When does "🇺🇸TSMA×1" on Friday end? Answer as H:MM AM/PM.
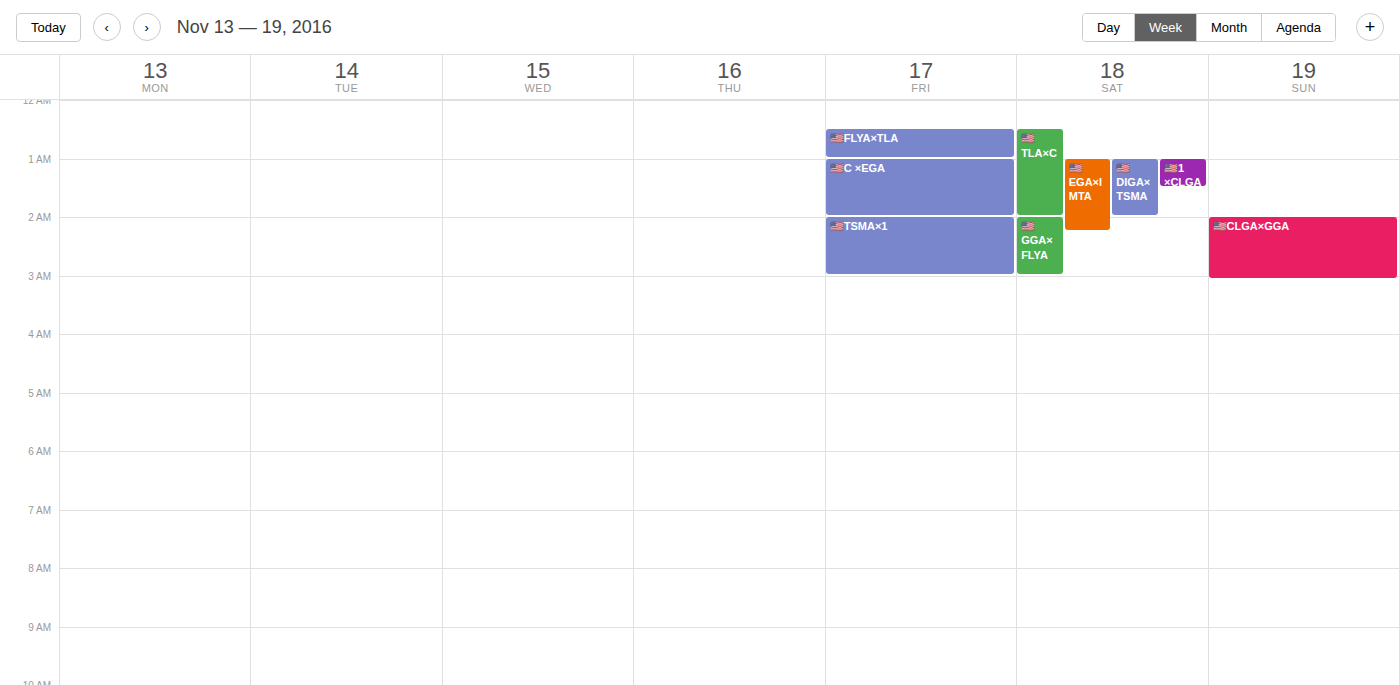
3:00 AM